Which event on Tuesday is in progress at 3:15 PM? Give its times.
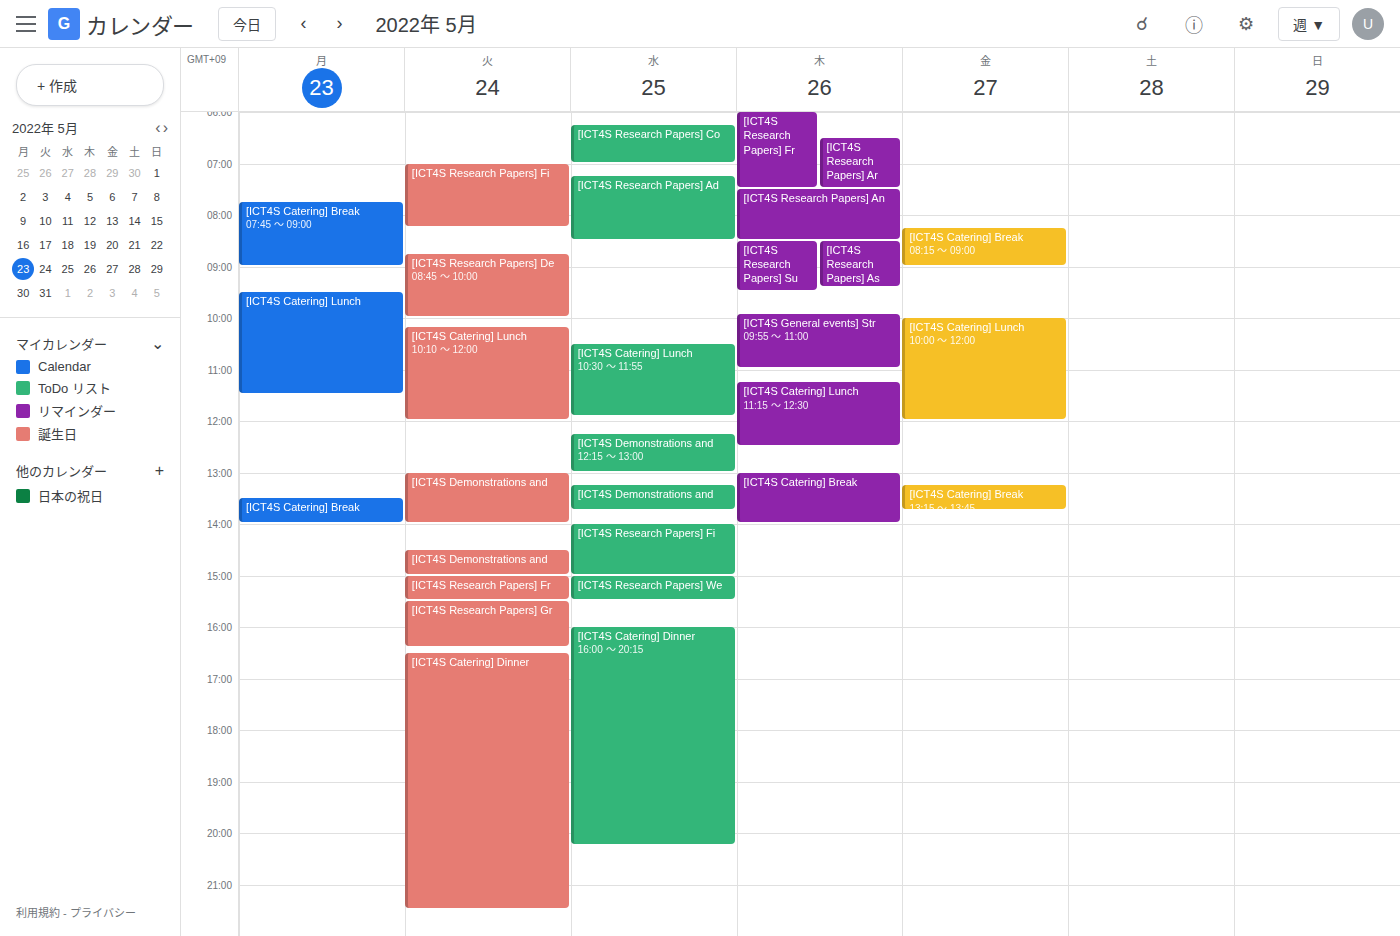
"[ICT4S Research Papers] Fr", 3:00 PM to 3:30 PM